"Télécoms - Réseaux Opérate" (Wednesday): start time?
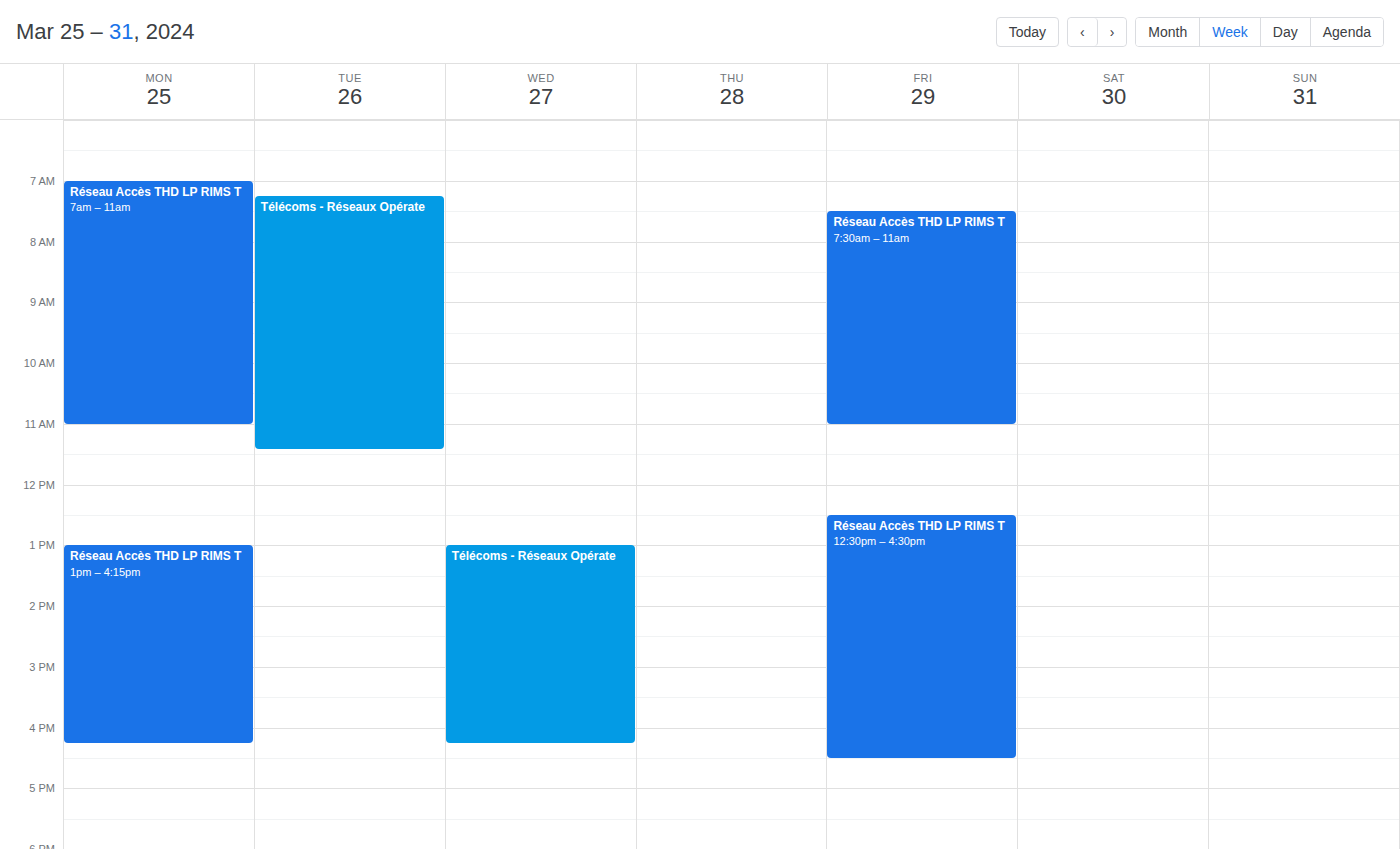
13:00